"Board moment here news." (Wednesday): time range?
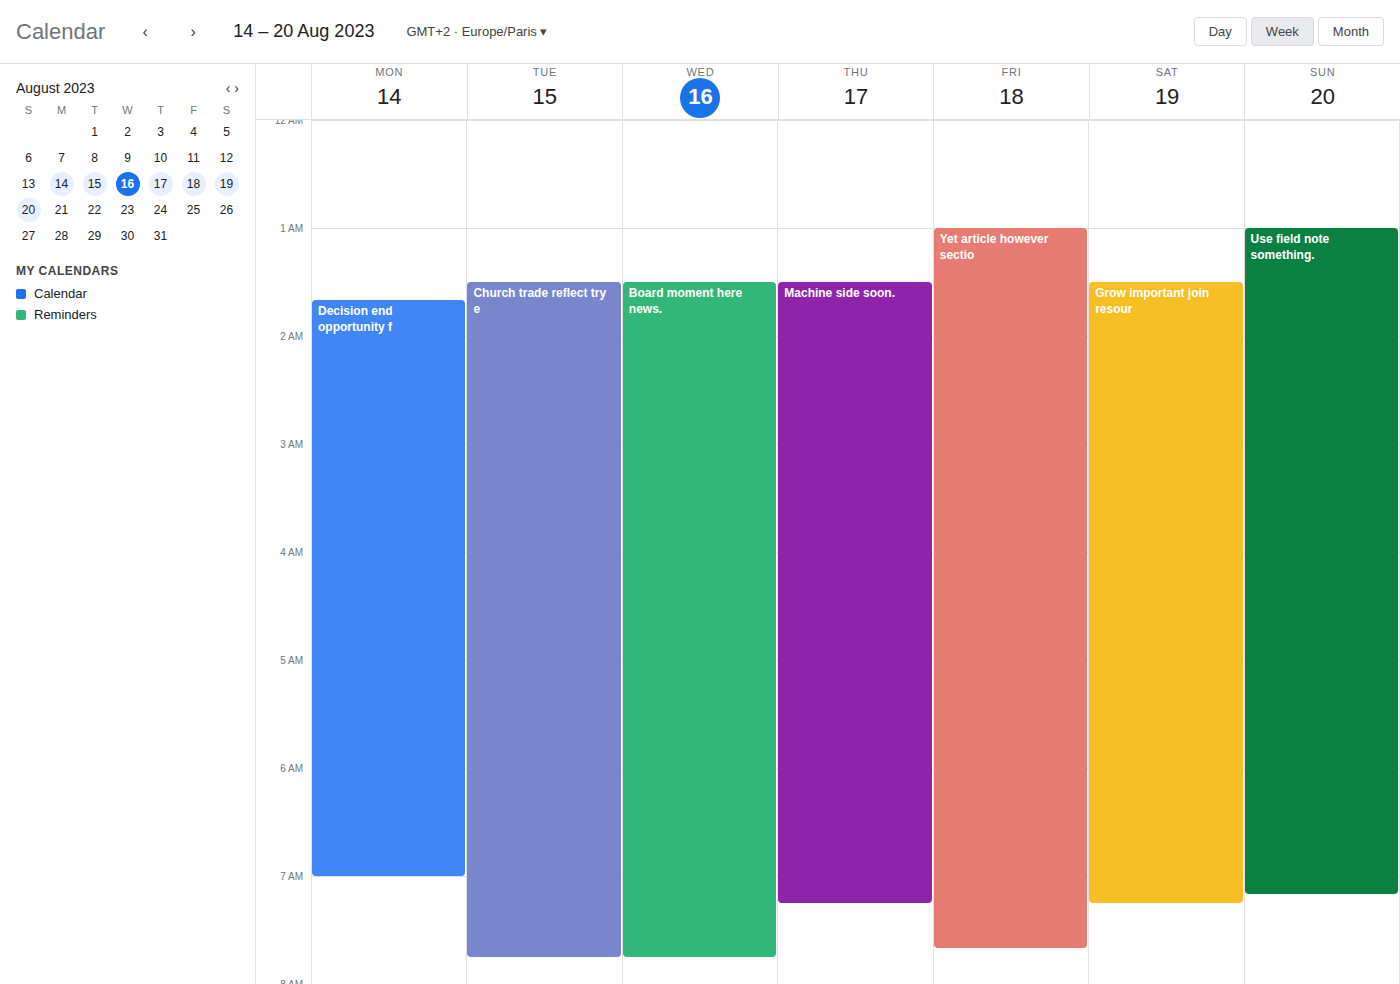
1:30 AM to 7:45 AM